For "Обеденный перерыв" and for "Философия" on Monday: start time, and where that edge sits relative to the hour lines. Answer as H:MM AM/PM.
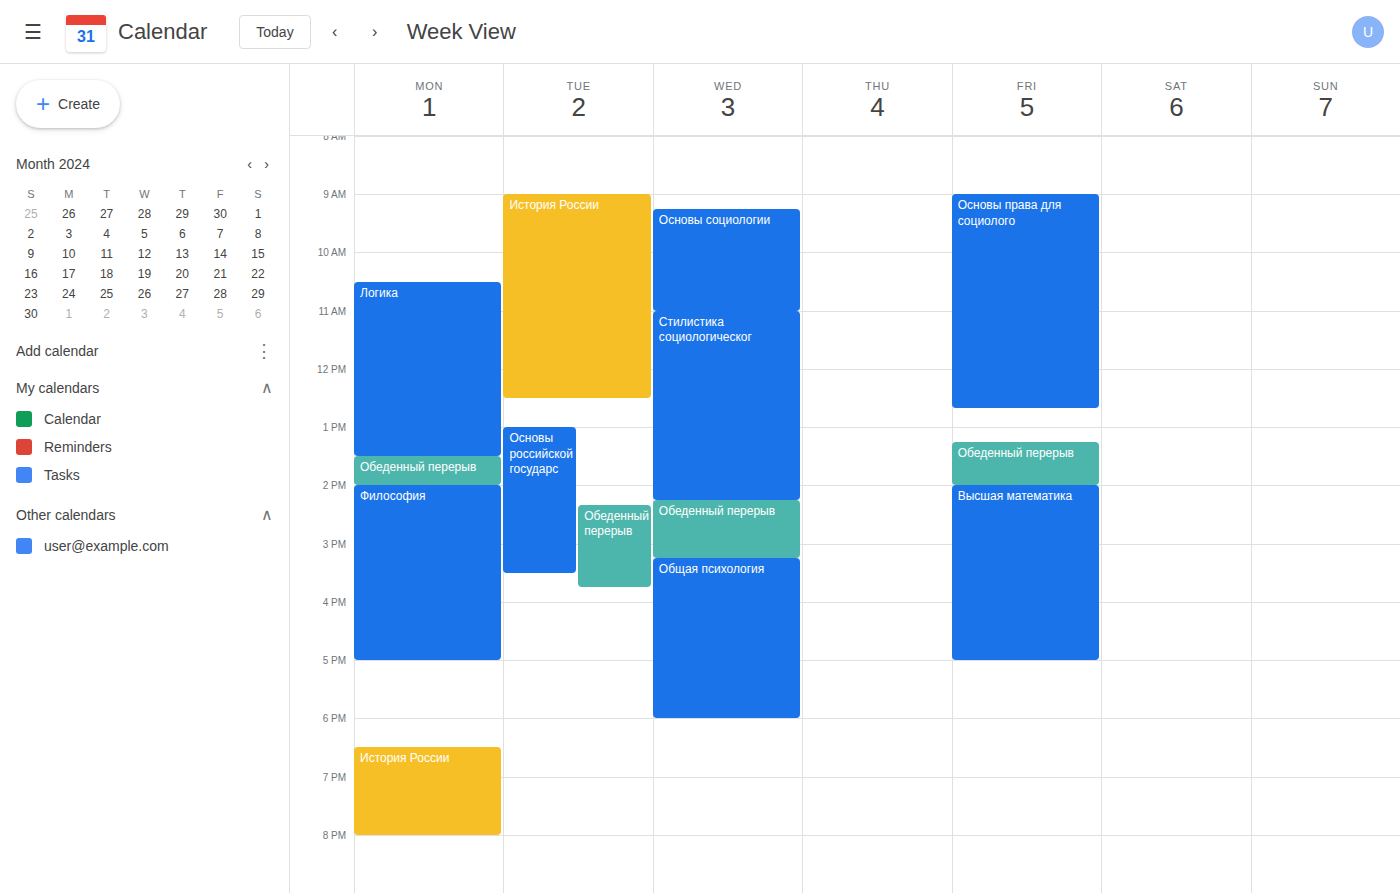
"Обеденный перерыв": 1:30 PM, halfway between the 1 PM and 2 PM lines. "Философия": 2:00 PM, exactly on the 2 PM line.